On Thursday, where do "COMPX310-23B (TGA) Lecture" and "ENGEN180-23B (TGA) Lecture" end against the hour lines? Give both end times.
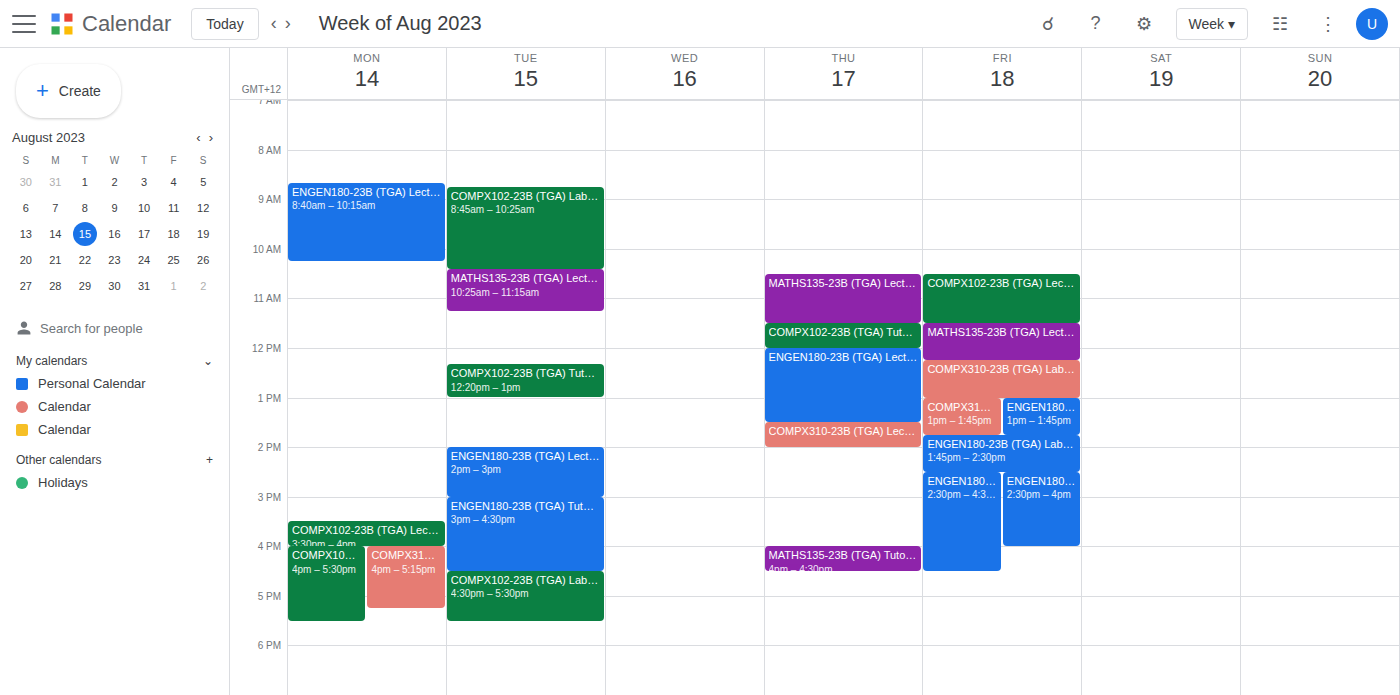
"COMPX310-23B (TGA) Lecture": 2:00 PM, exactly on the 2 PM line. "ENGEN180-23B (TGA) Lecture": 1:30 PM, halfway between the 1 PM and 2 PM lines.